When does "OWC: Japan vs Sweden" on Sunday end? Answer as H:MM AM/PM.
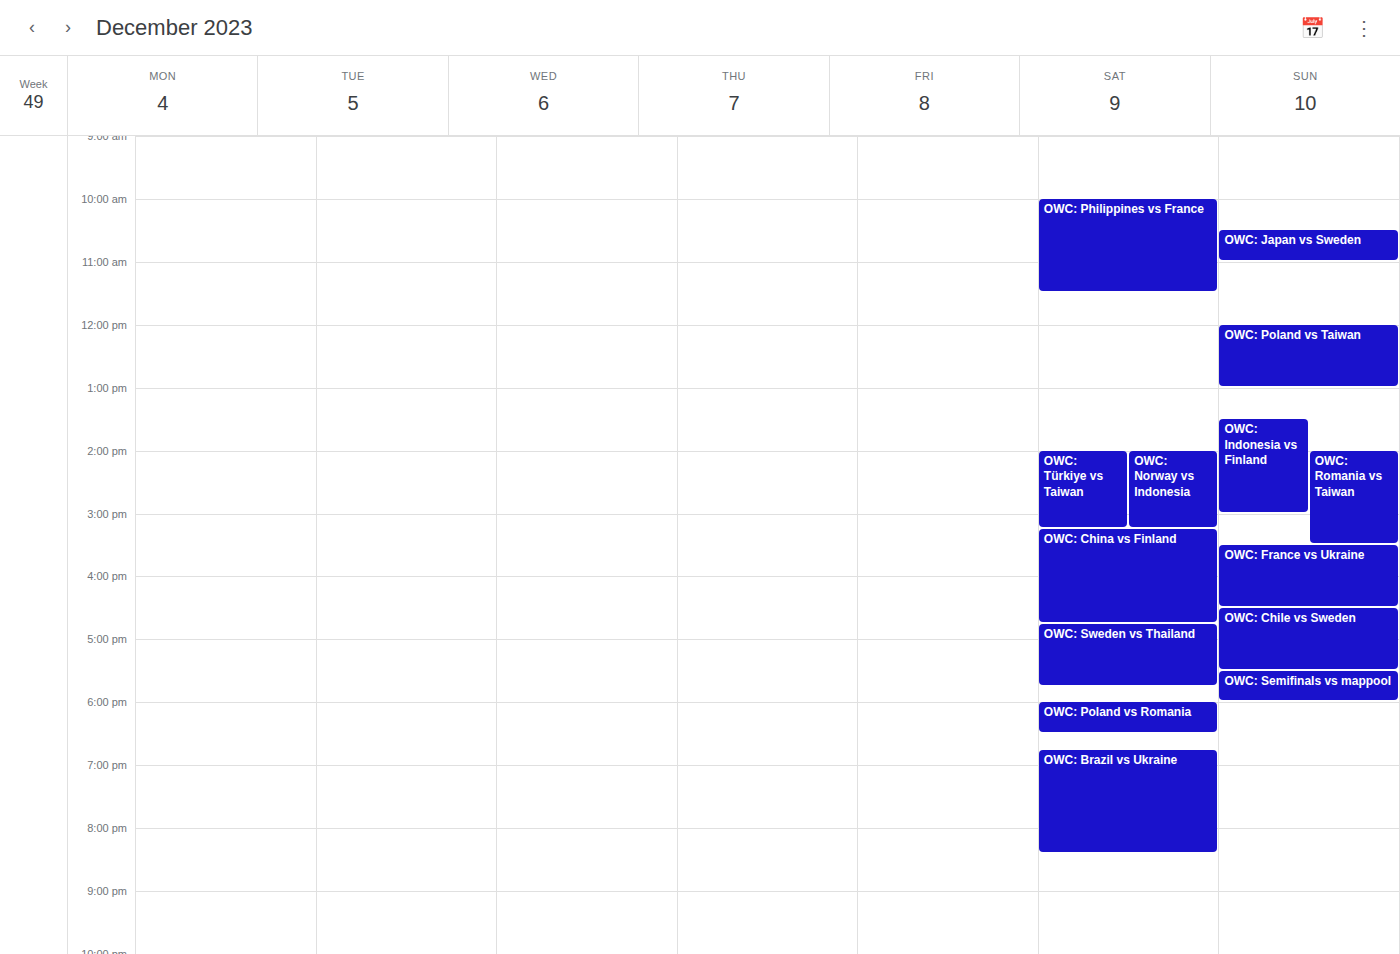
11:00 AM